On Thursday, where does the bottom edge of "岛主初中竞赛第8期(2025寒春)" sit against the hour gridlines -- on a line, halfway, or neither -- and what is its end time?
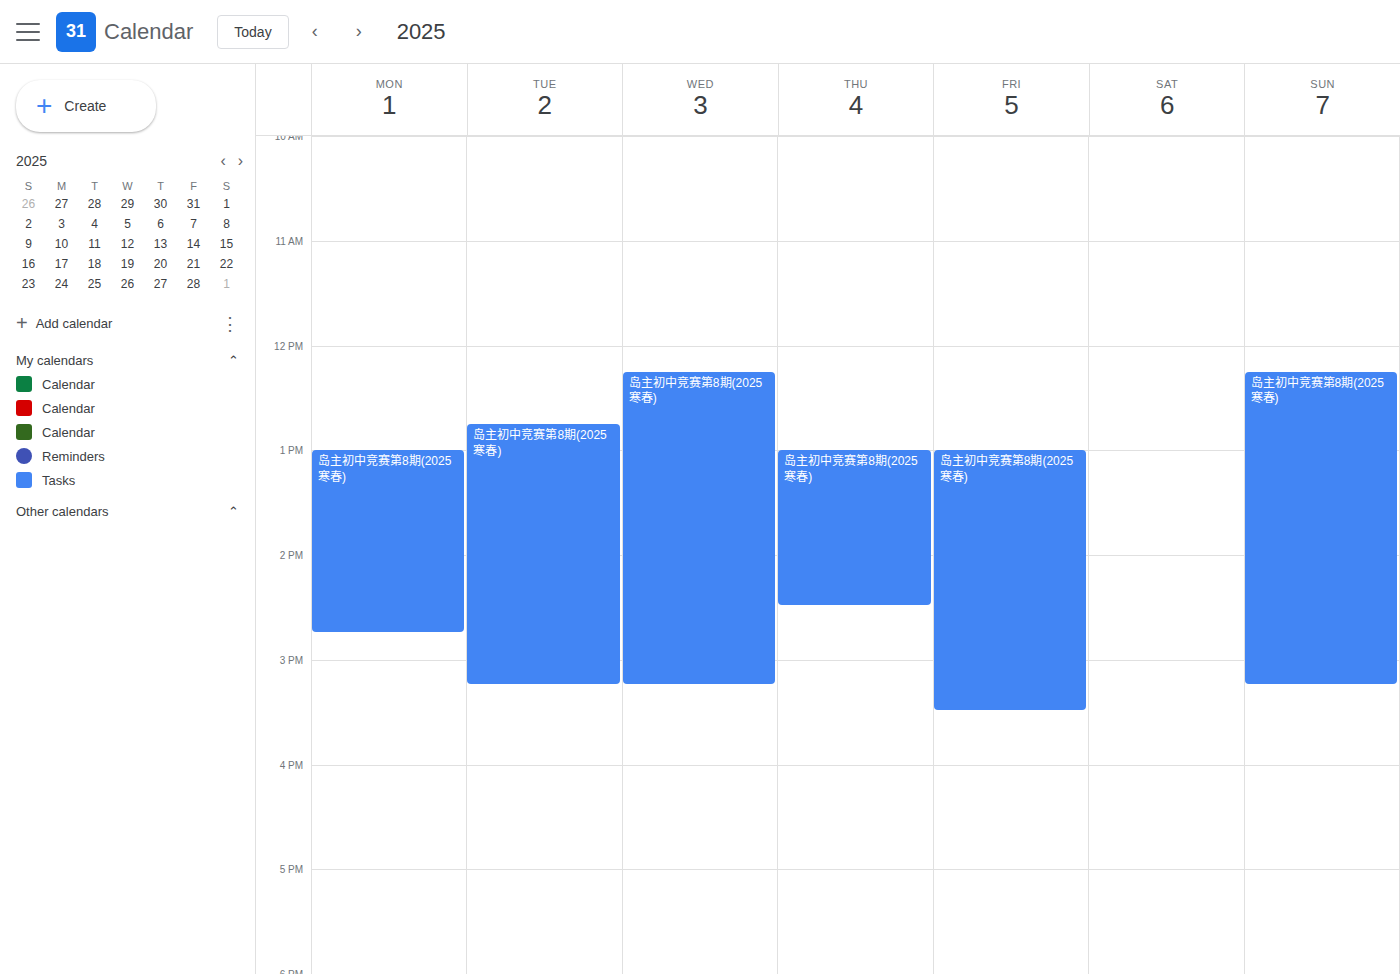
2:30 PM -- halfway between the 2 PM and 3 PM lines.